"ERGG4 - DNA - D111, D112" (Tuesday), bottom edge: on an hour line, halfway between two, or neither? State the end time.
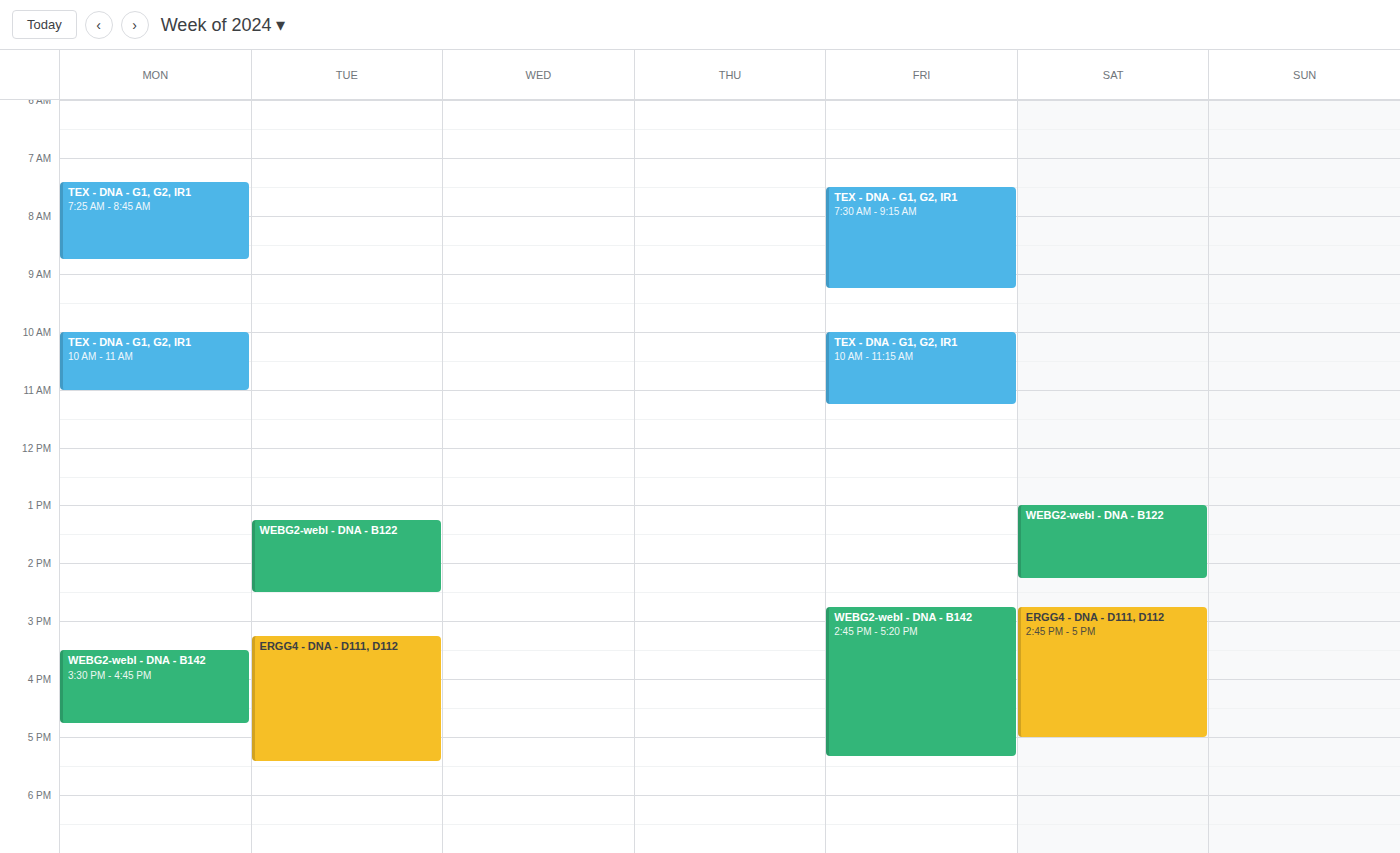
5:25 PM -- neither: 25 minutes below the 5 PM line and 35 minutes above the 6 PM line.